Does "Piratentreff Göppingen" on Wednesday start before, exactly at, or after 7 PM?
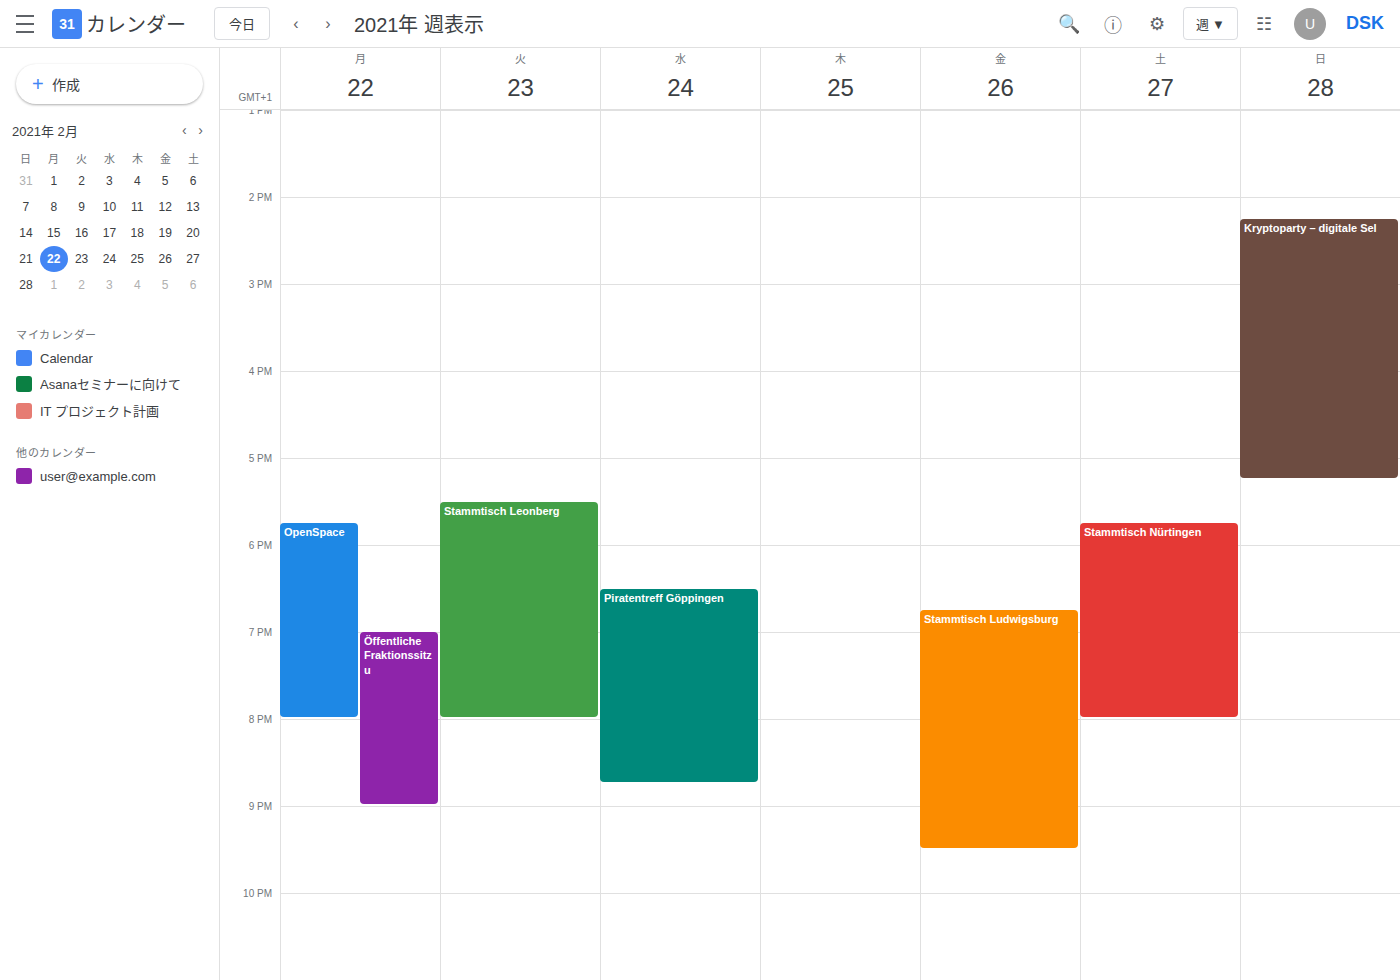
6:30 PM -- before 7 PM, 30 minutes above the 7 PM line.